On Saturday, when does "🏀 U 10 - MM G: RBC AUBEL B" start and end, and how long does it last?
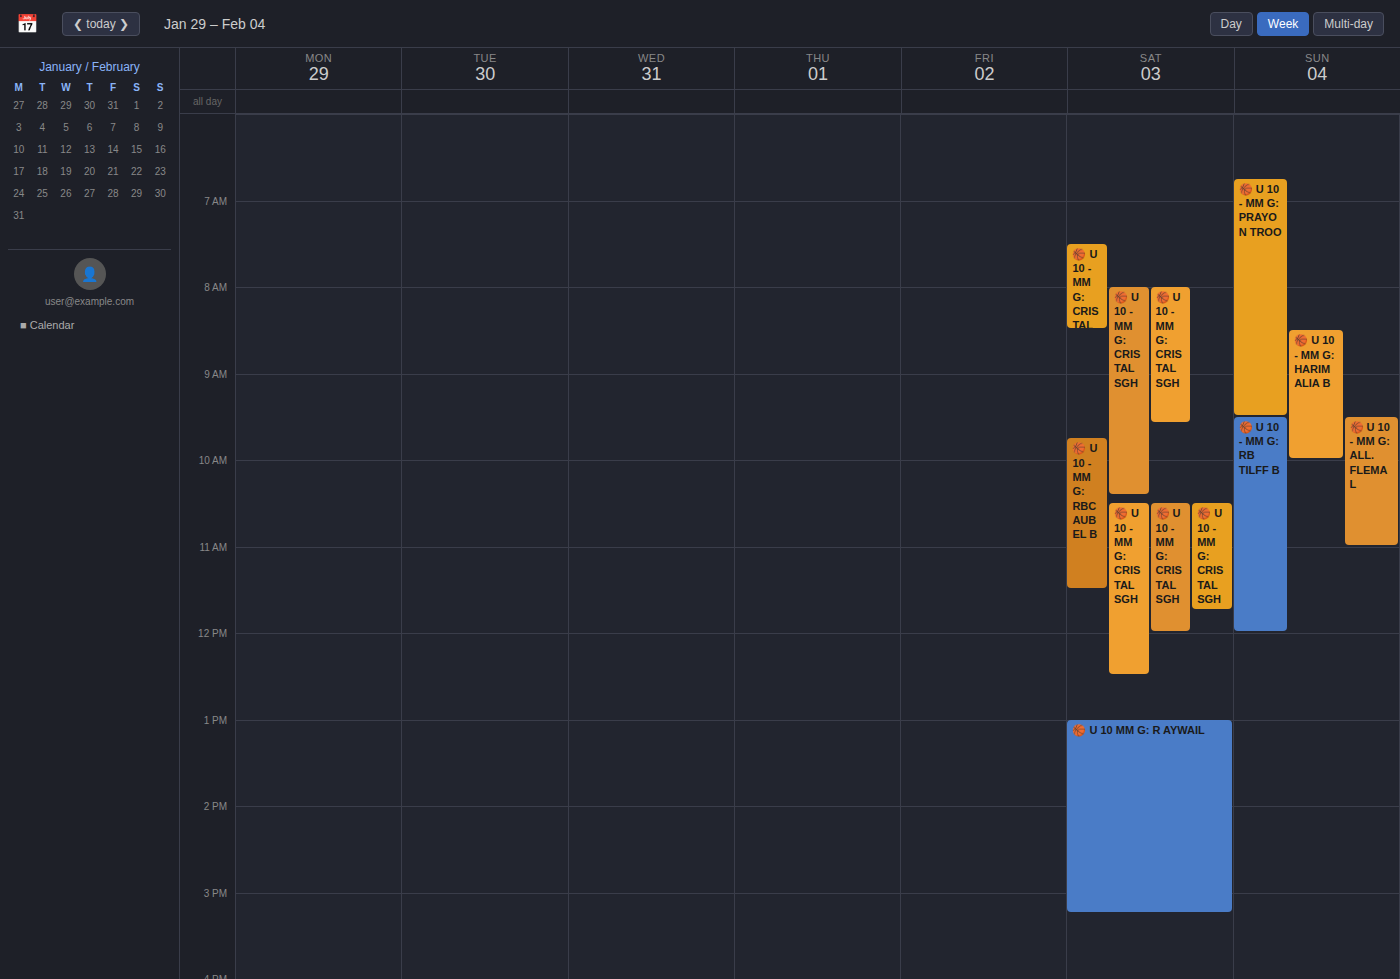
9:45 AM to 11:30 AM, 1 hour 45 minutes